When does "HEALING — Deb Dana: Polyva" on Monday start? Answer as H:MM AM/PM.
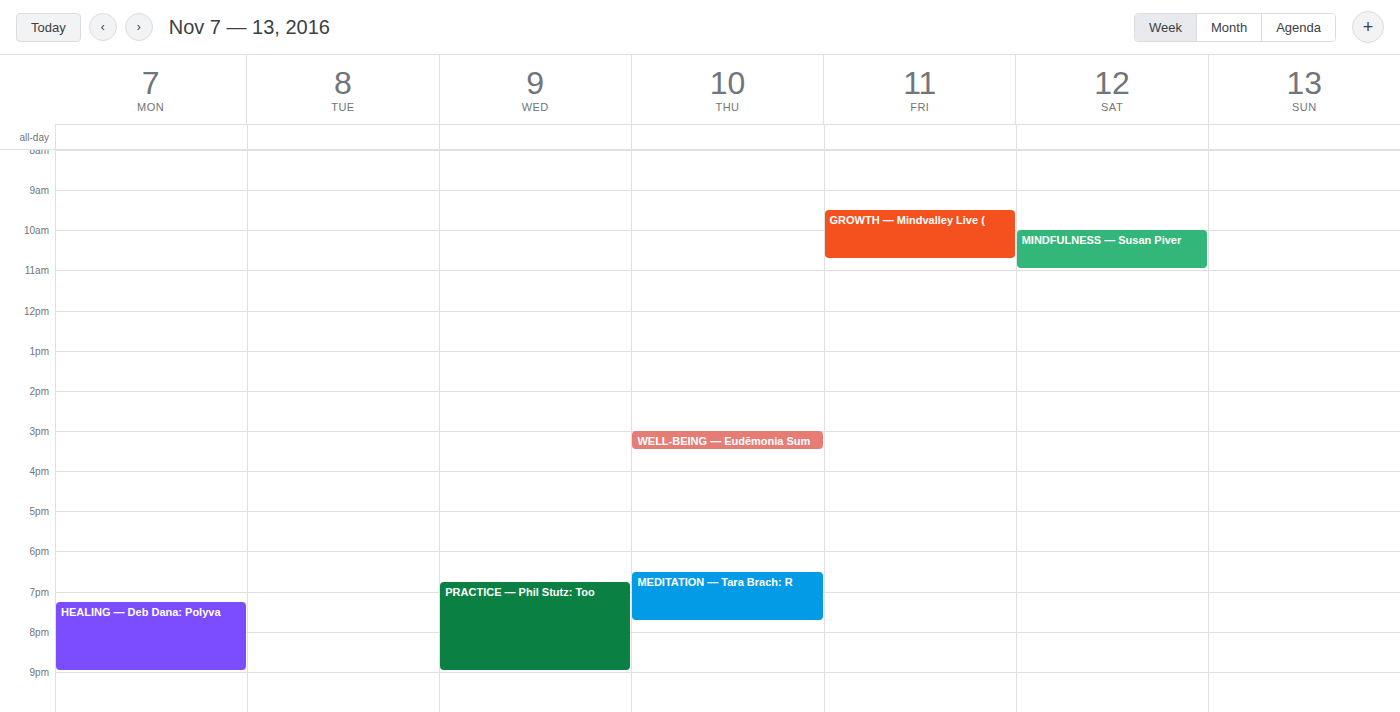
7:15 PM